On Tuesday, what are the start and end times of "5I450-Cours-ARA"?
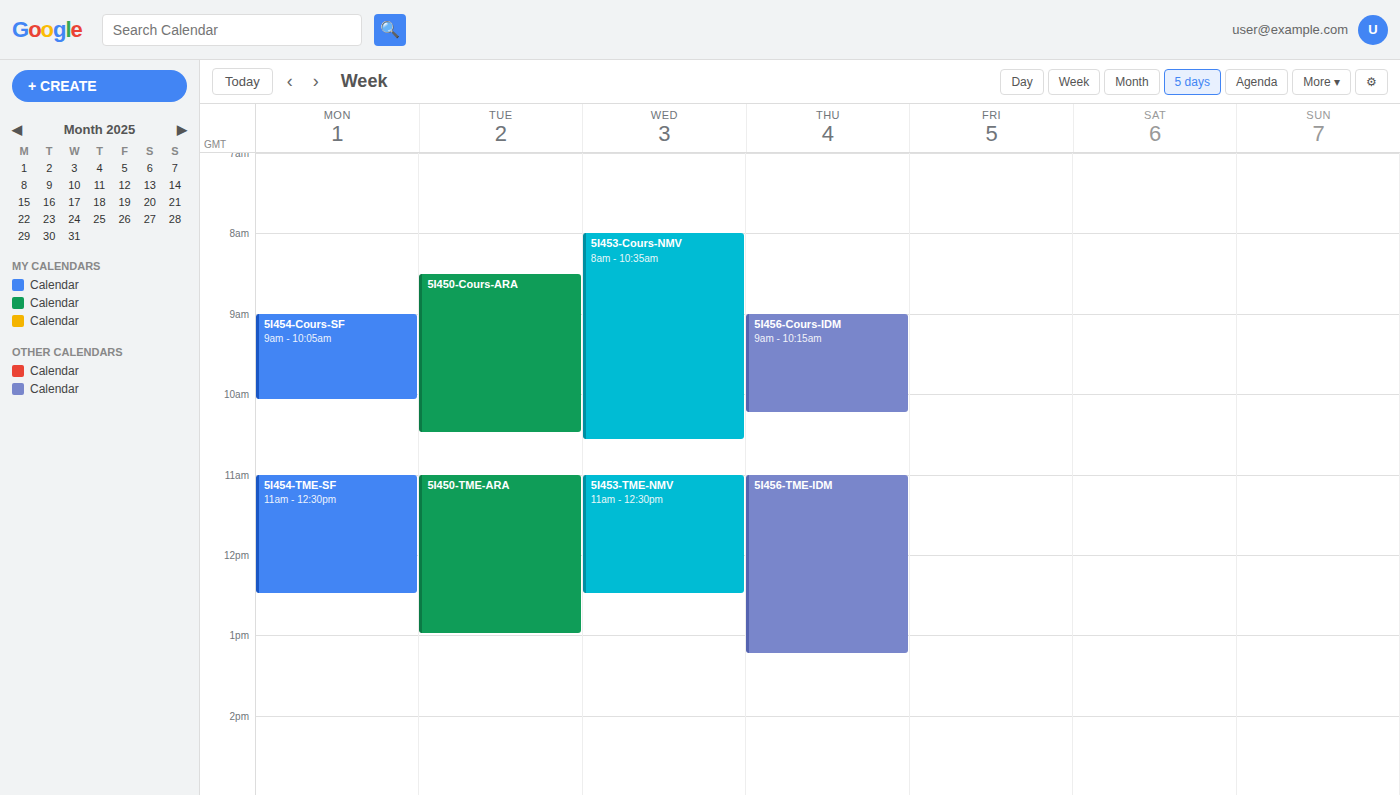
08:30 to 10:30